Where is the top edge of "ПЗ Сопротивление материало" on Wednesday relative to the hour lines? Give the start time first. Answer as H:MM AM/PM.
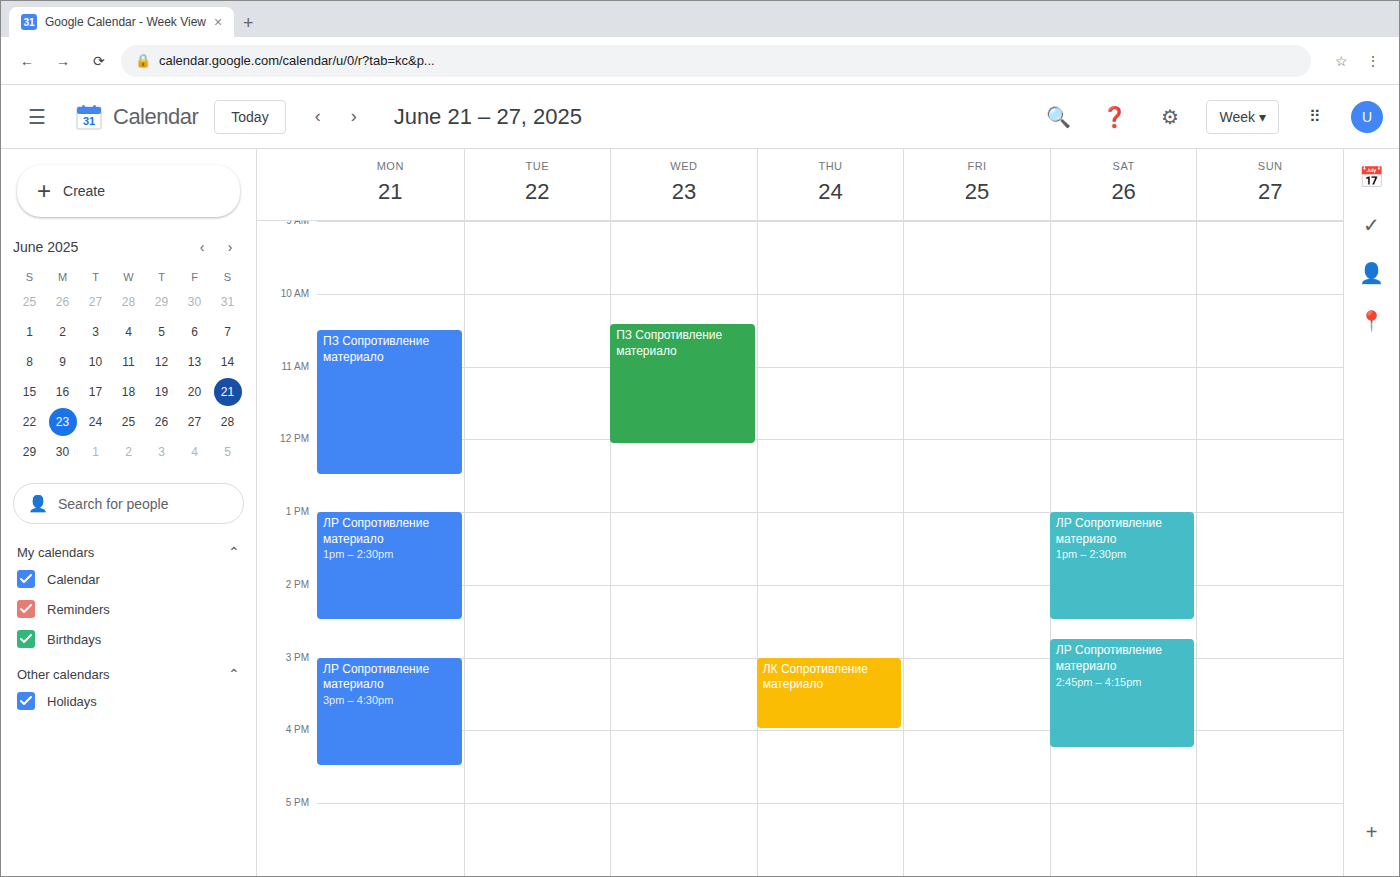
10:25 AM -- neither: 25 minutes below the 10 AM line and 35 minutes above the 11 AM line.